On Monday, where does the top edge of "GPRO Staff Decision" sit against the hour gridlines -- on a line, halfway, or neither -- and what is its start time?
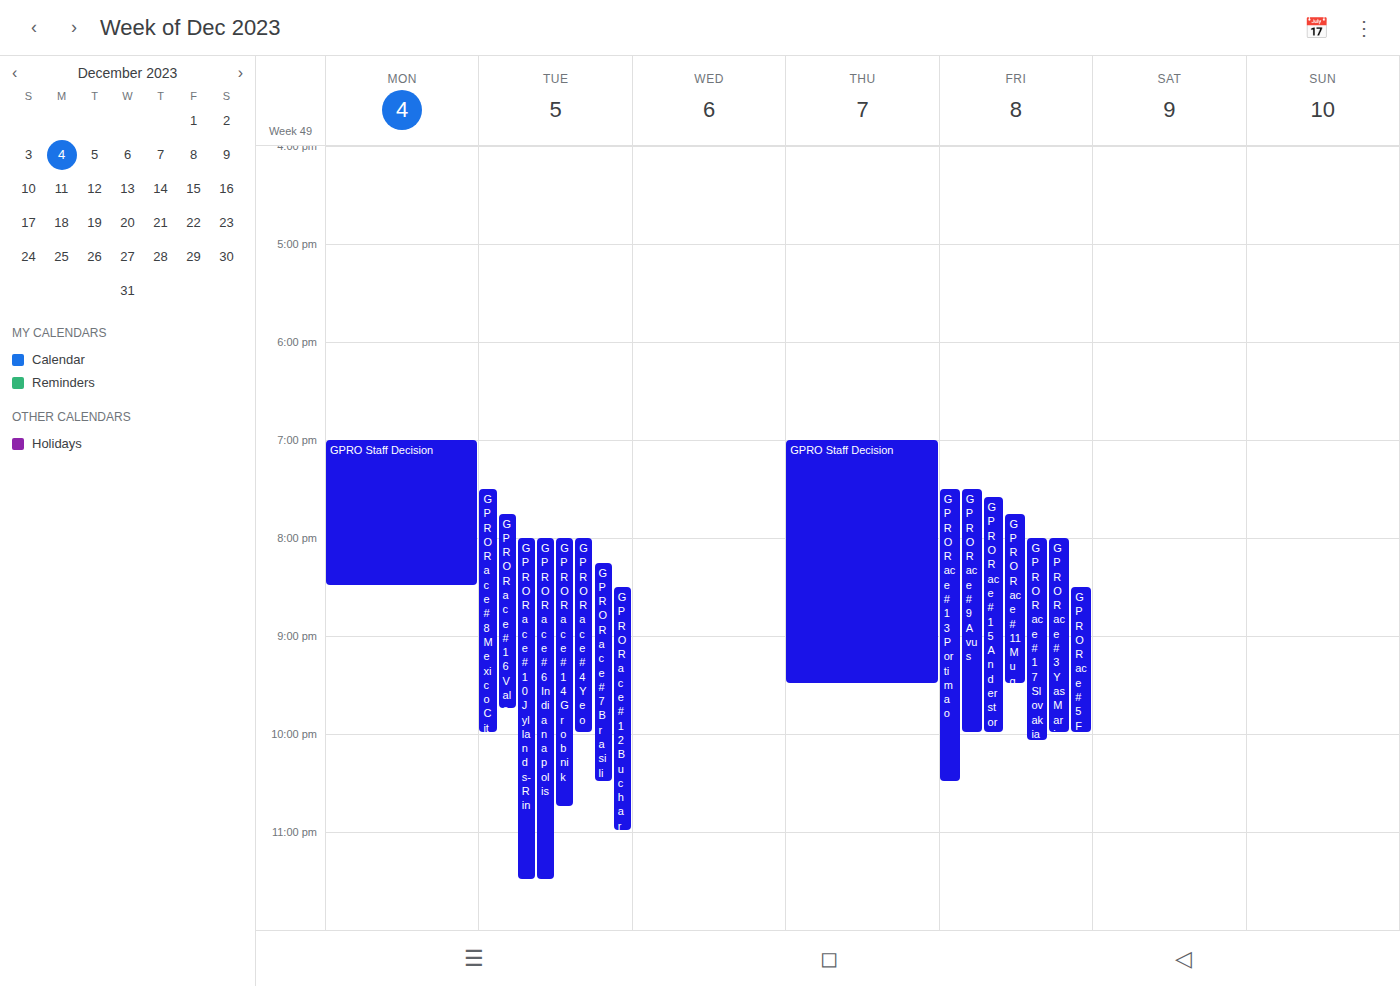
7:00 PM -- exactly on the 7 PM line.